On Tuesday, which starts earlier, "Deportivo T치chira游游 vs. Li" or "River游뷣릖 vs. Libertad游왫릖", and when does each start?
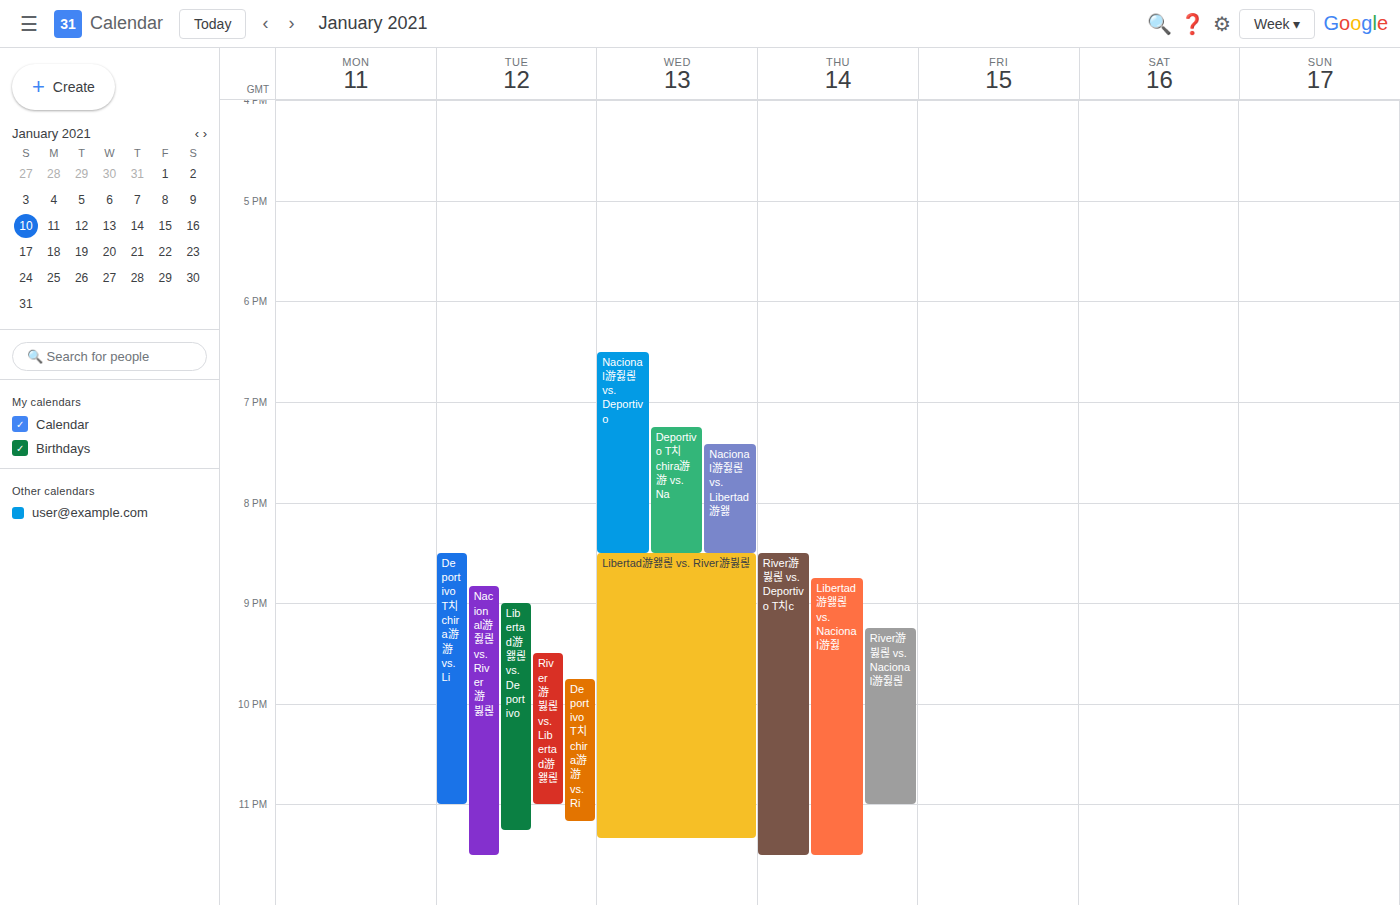
"Deportivo T치chira游游 vs. Li" 8:30 PM; "River游뷣릖 vs. Libertad游왫릖" 9:30 PM.